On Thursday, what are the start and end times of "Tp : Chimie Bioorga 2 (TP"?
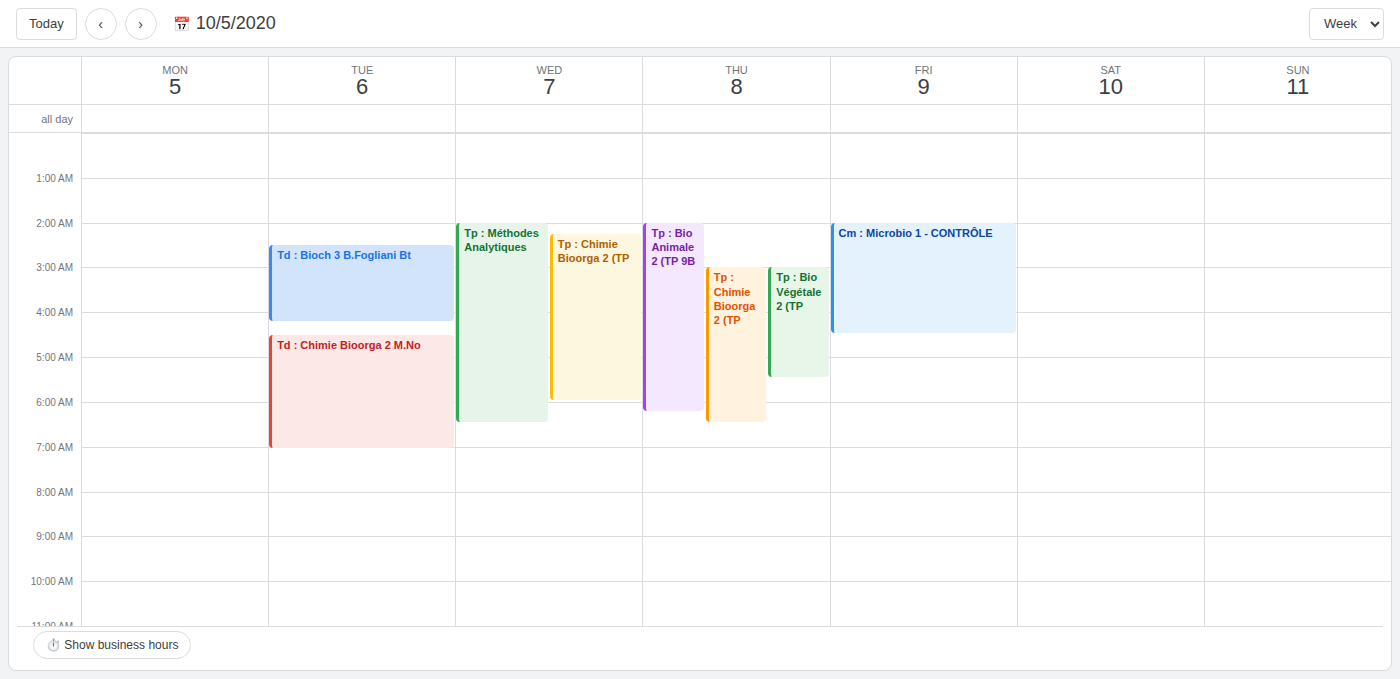
3:00 AM to 6:30 AM